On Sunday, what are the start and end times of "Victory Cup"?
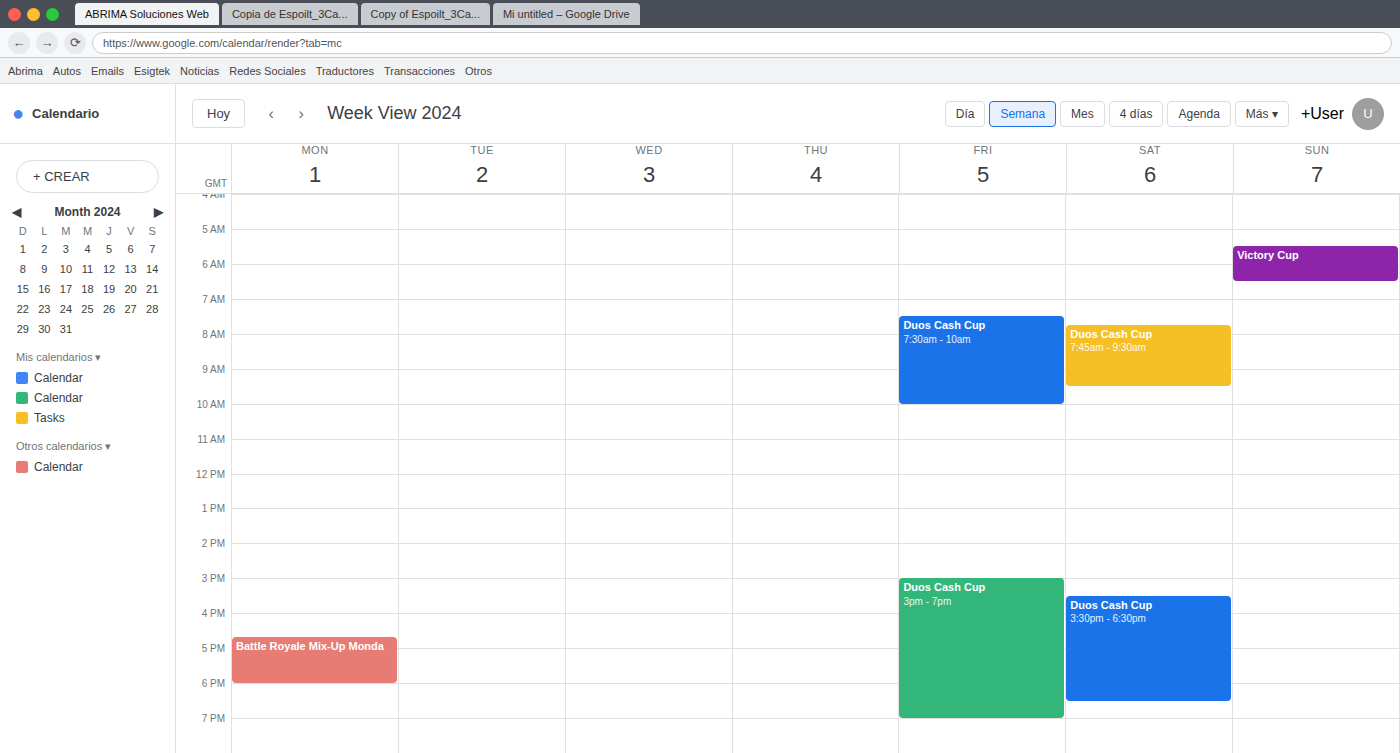
5:30 AM to 6:30 AM